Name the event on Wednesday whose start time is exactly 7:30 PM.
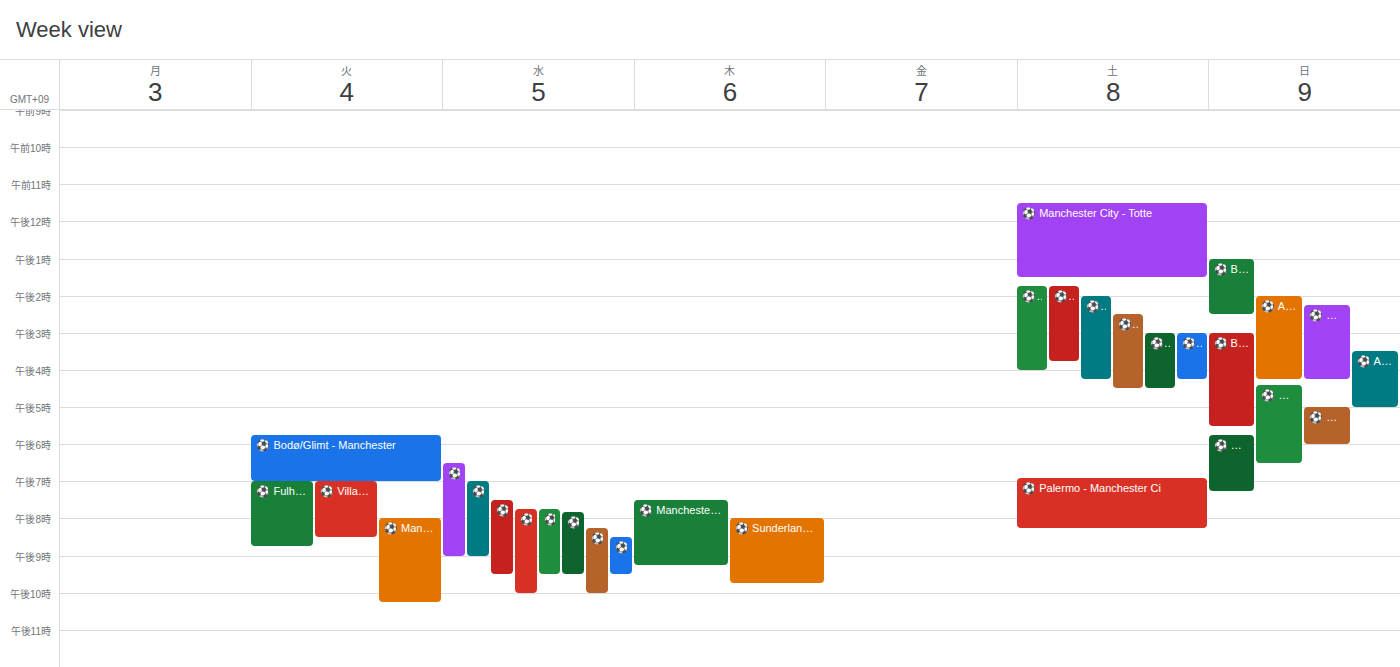
"⚽️ Manchester City - Brigh"